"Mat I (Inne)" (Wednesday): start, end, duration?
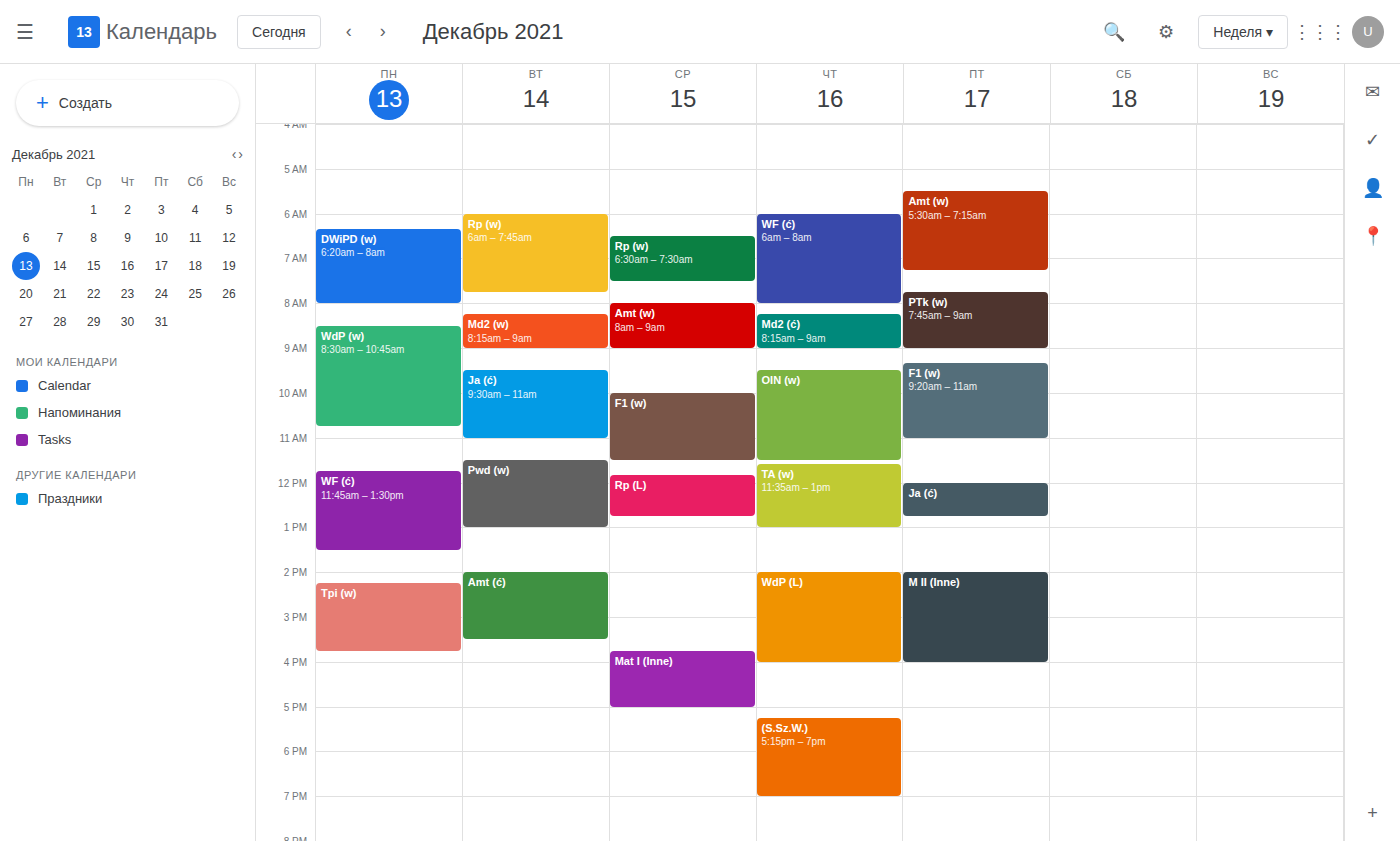
15:45 to 17:00, 1 hour 15 minutes